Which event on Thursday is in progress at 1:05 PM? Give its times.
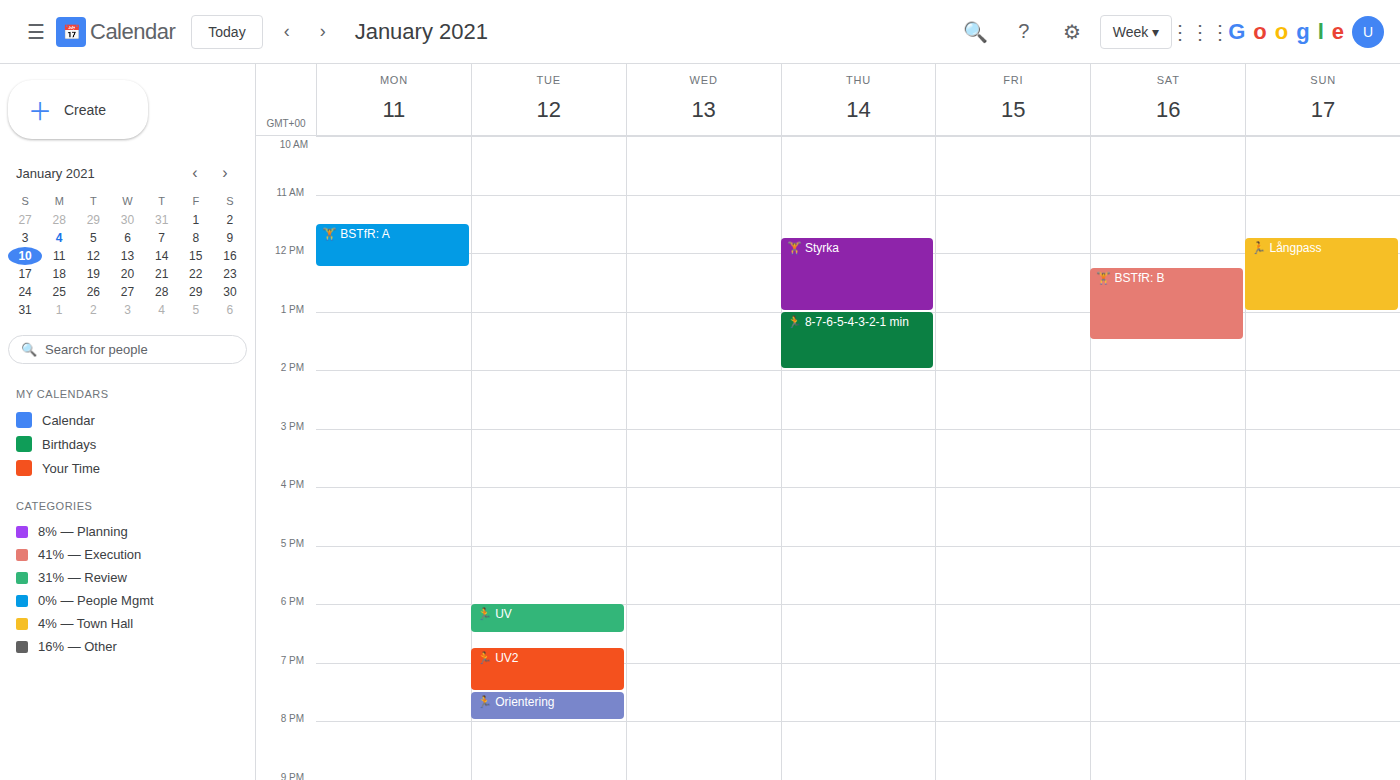
"🏃 8-7-6-5-4-3-2-1 min", 1:00 PM to 2:00 PM